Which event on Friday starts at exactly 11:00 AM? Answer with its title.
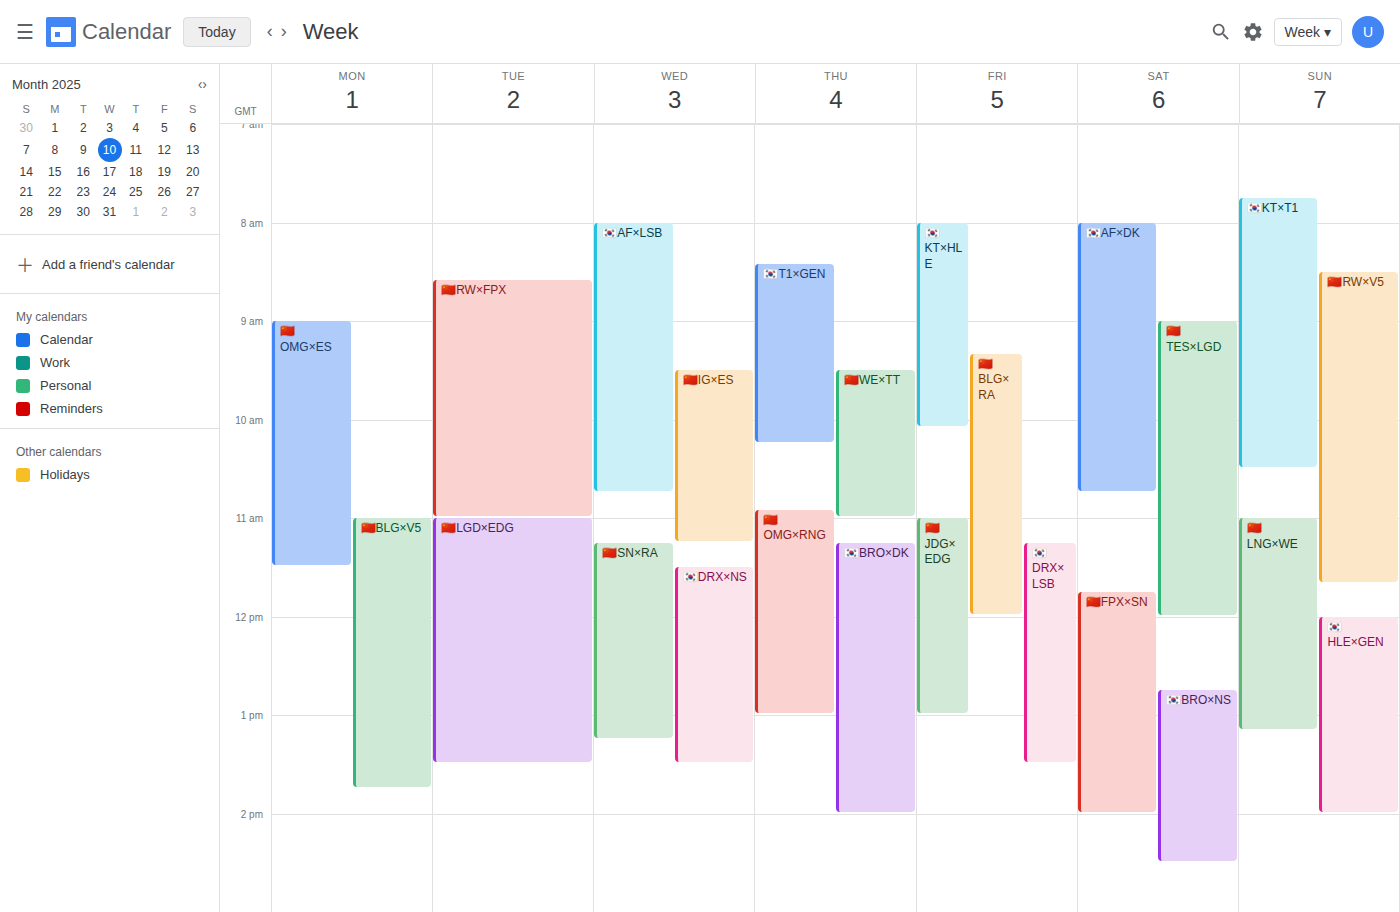
"🇨🇳JDG×EDG"